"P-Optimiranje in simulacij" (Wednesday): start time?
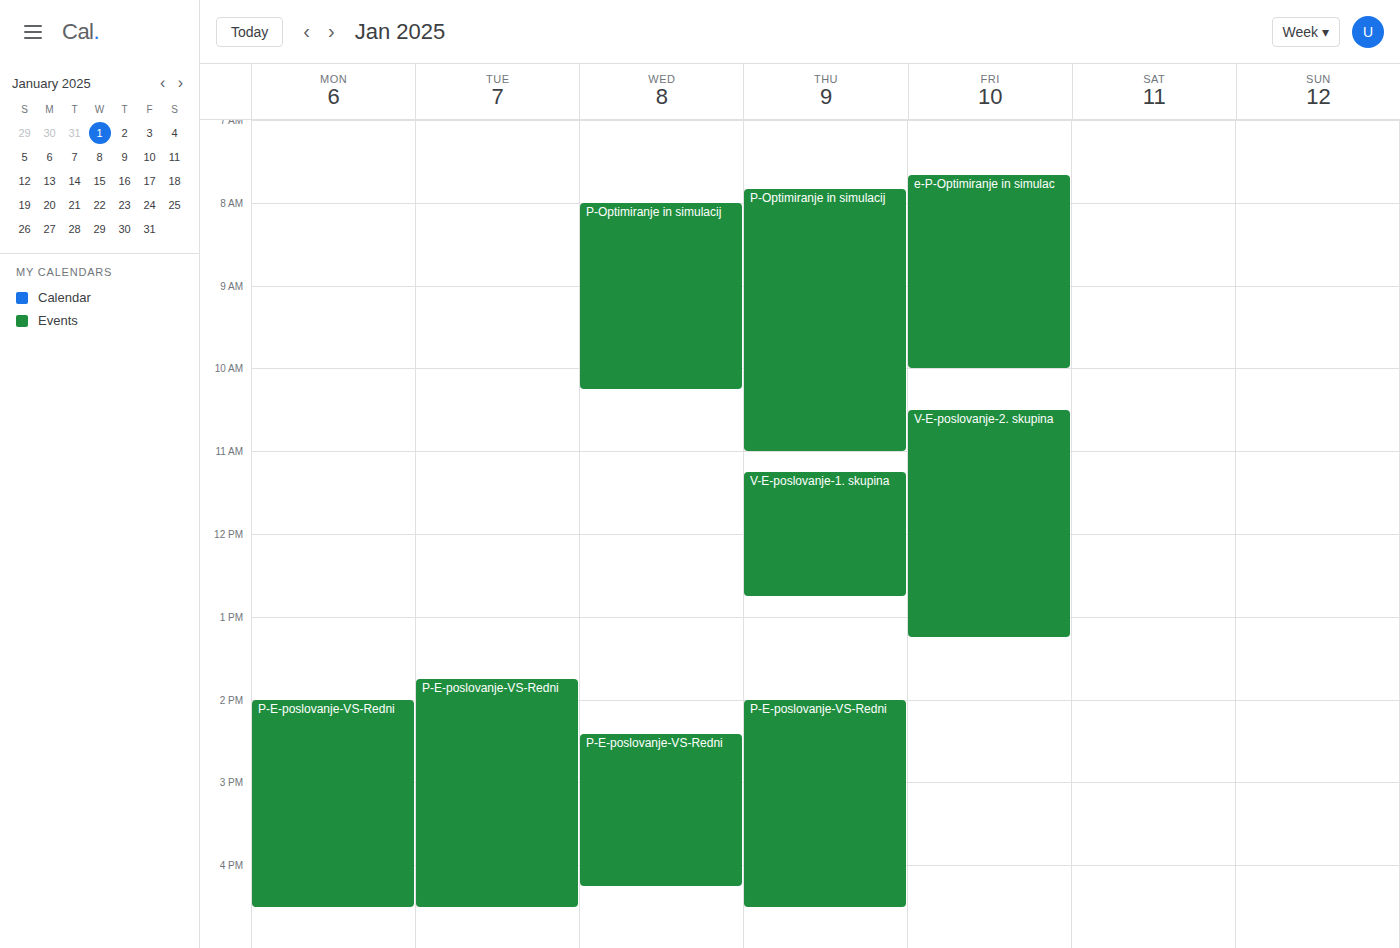
08:00